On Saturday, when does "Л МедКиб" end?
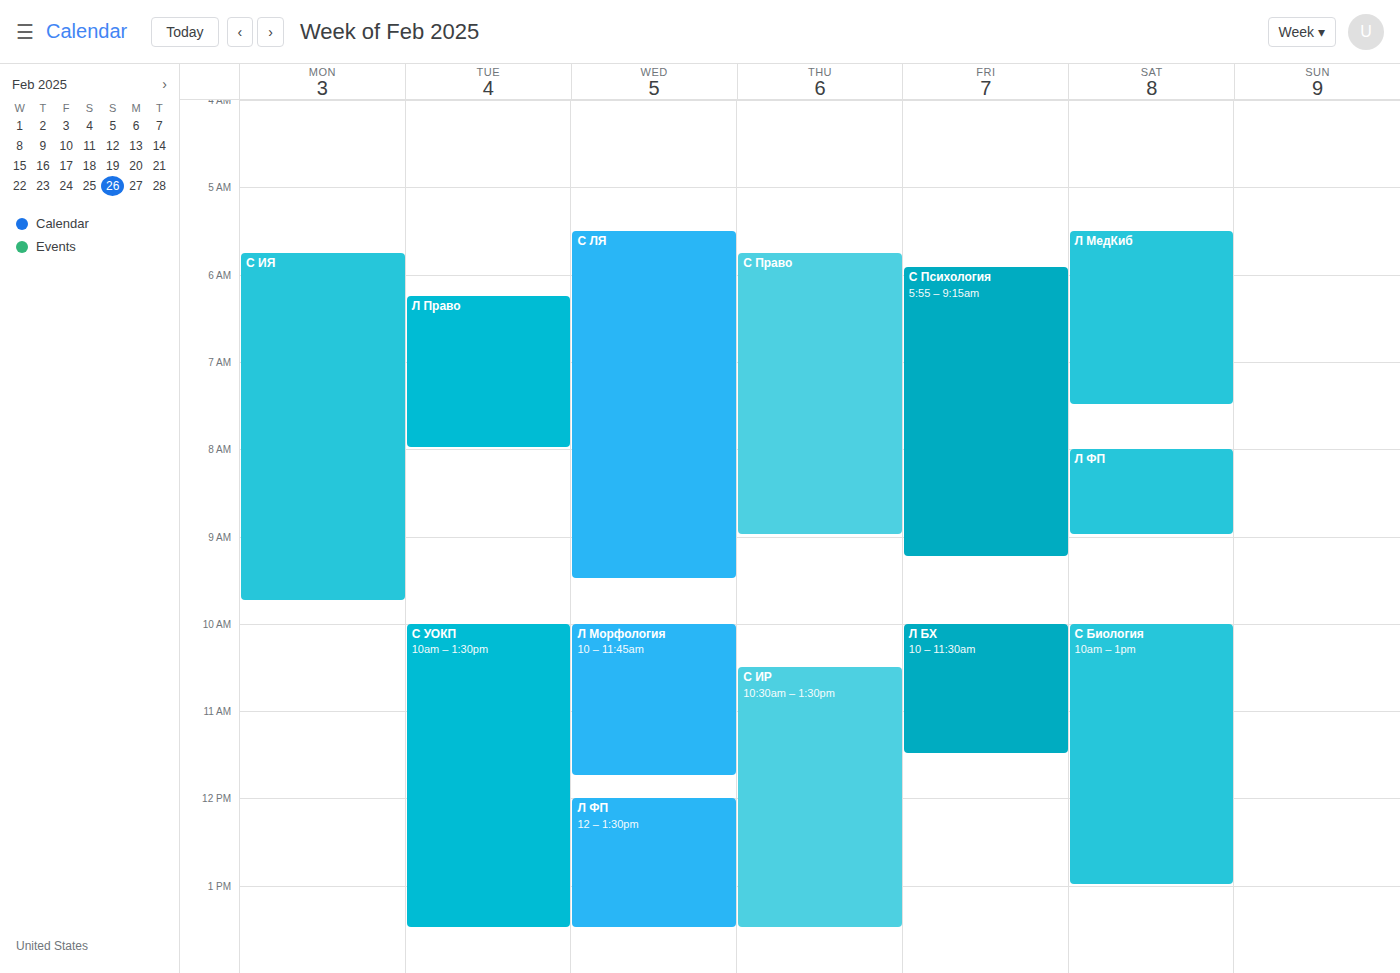
7:30 AM